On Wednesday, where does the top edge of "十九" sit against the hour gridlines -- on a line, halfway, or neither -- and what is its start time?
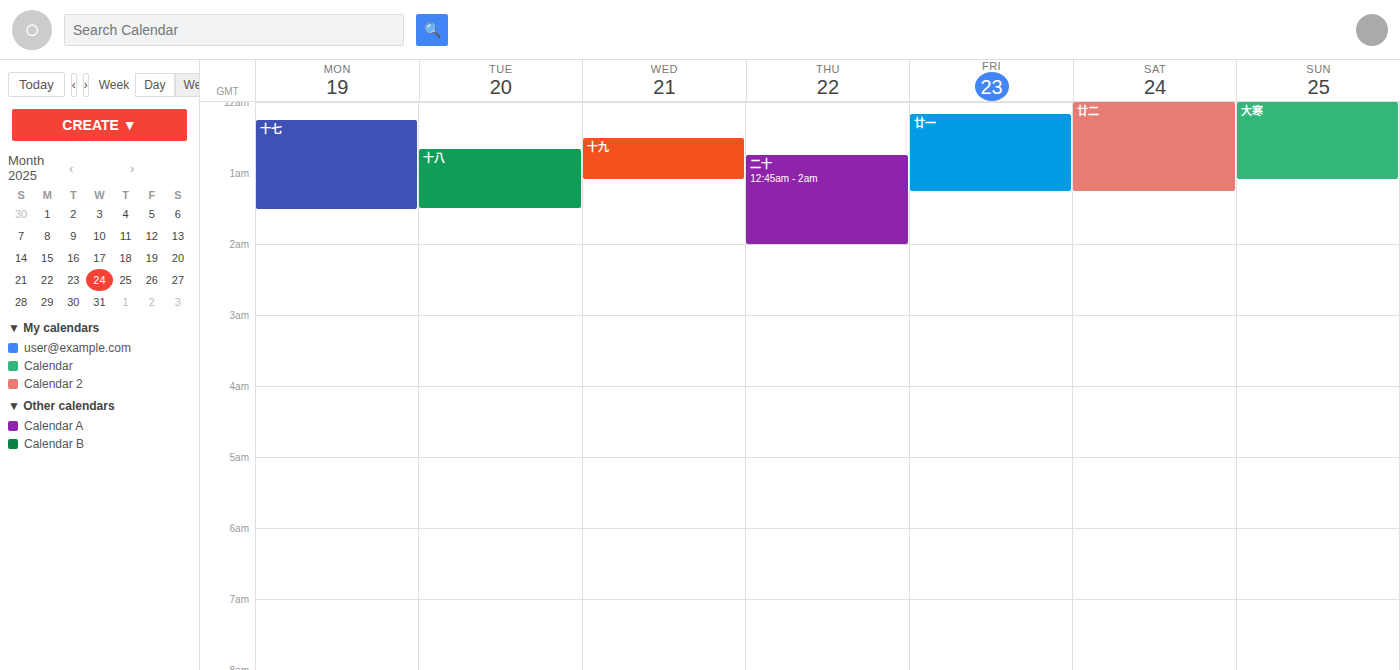
12:30 AM -- halfway between the 12 AM and 1 AM lines.